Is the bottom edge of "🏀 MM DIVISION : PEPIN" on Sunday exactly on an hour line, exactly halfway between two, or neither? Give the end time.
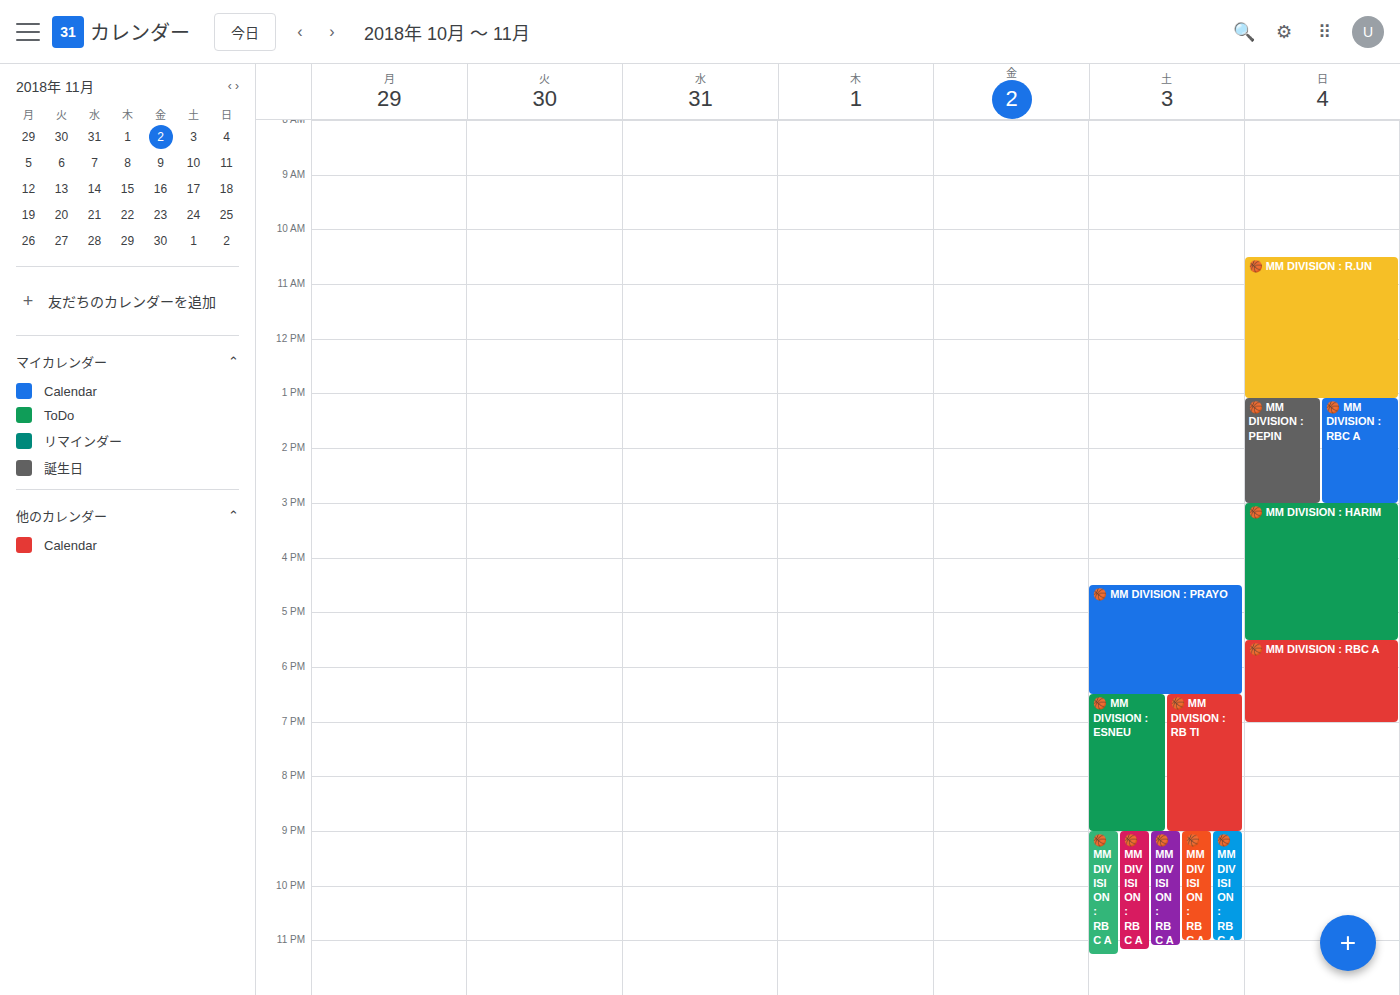
3:00 PM -- exactly on the 3 PM line.